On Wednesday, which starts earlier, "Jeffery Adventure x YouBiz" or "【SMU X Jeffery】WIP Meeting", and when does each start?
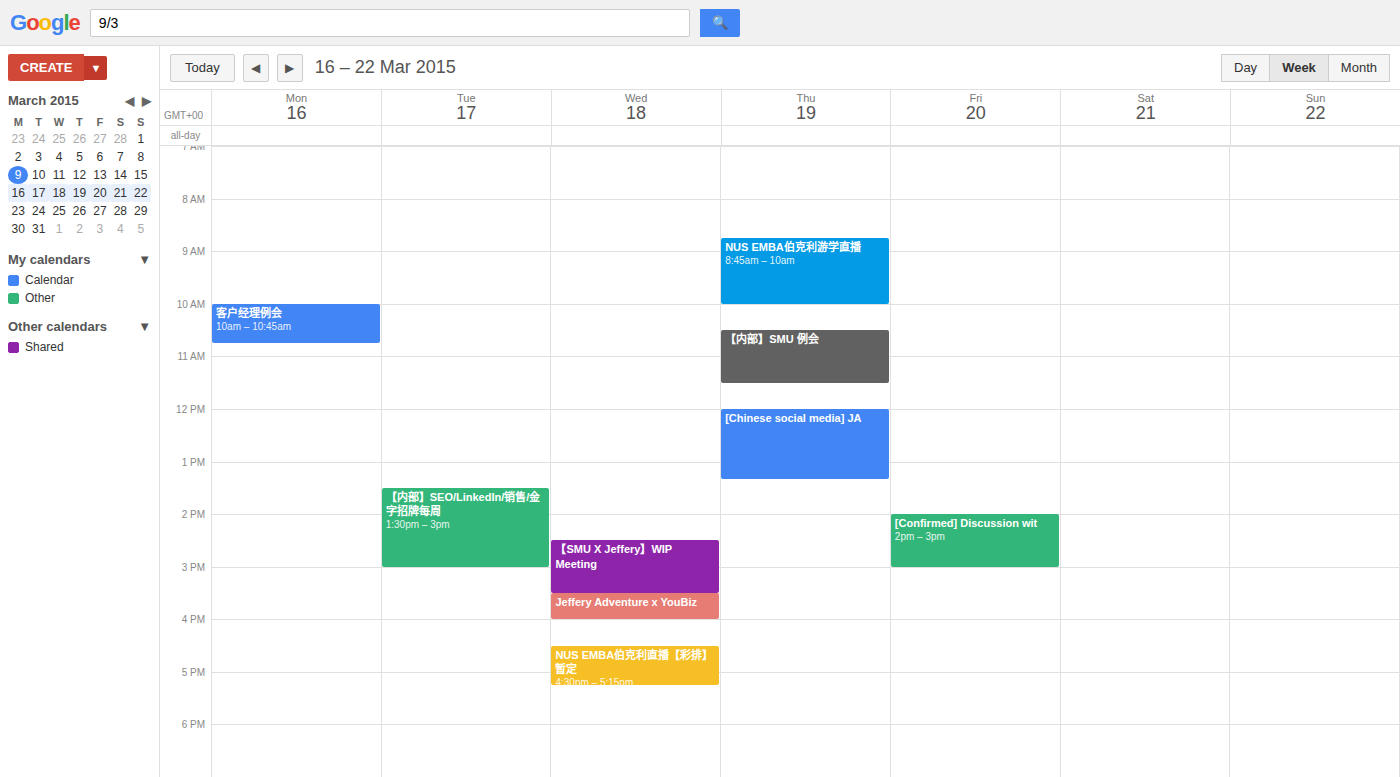
"【SMU X Jeffery】WIP Meeting" 2:30 PM; "Jeffery Adventure x YouBiz" 3:30 PM.